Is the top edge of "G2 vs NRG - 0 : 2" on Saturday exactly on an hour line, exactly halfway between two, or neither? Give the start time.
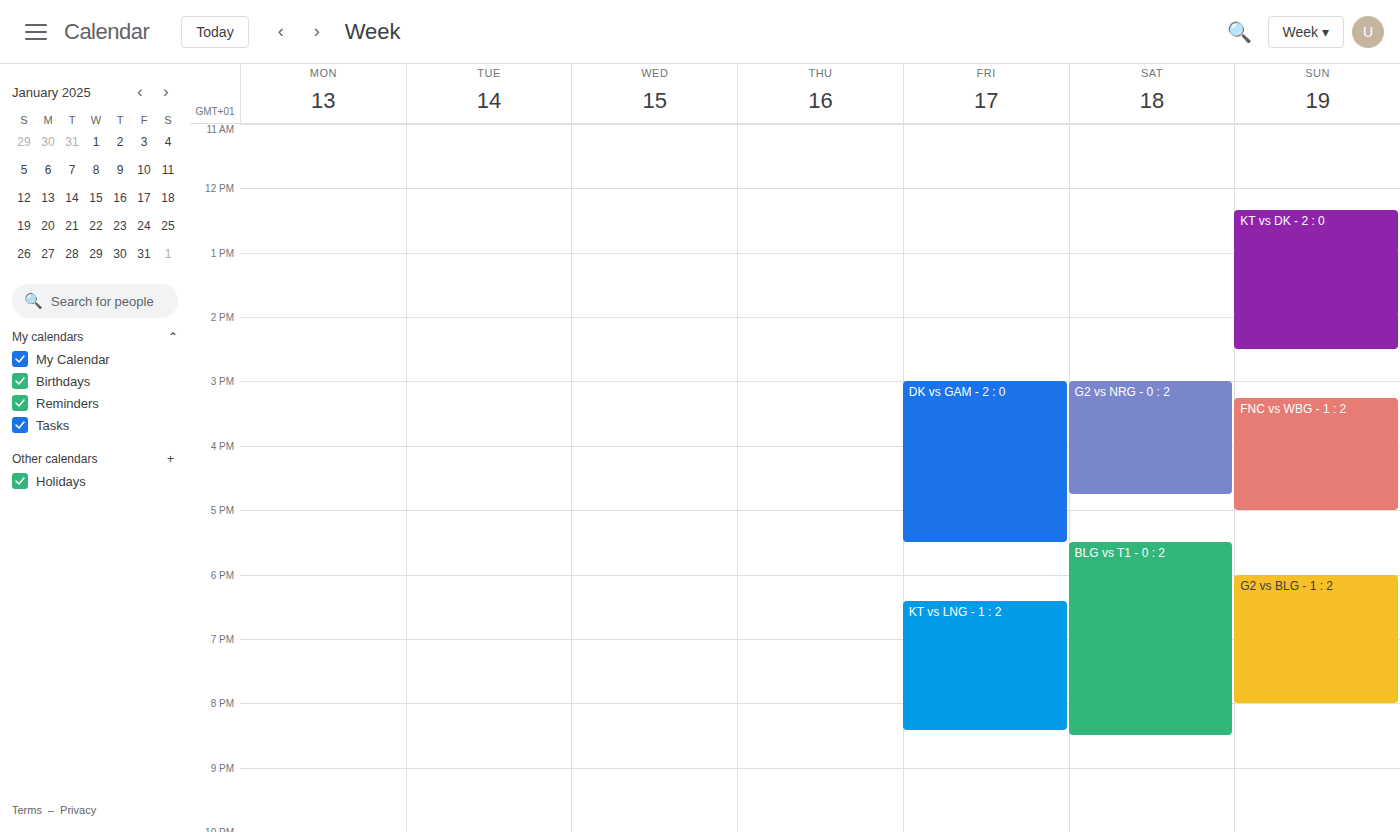
3:00 PM -- exactly on the 3 PM line.